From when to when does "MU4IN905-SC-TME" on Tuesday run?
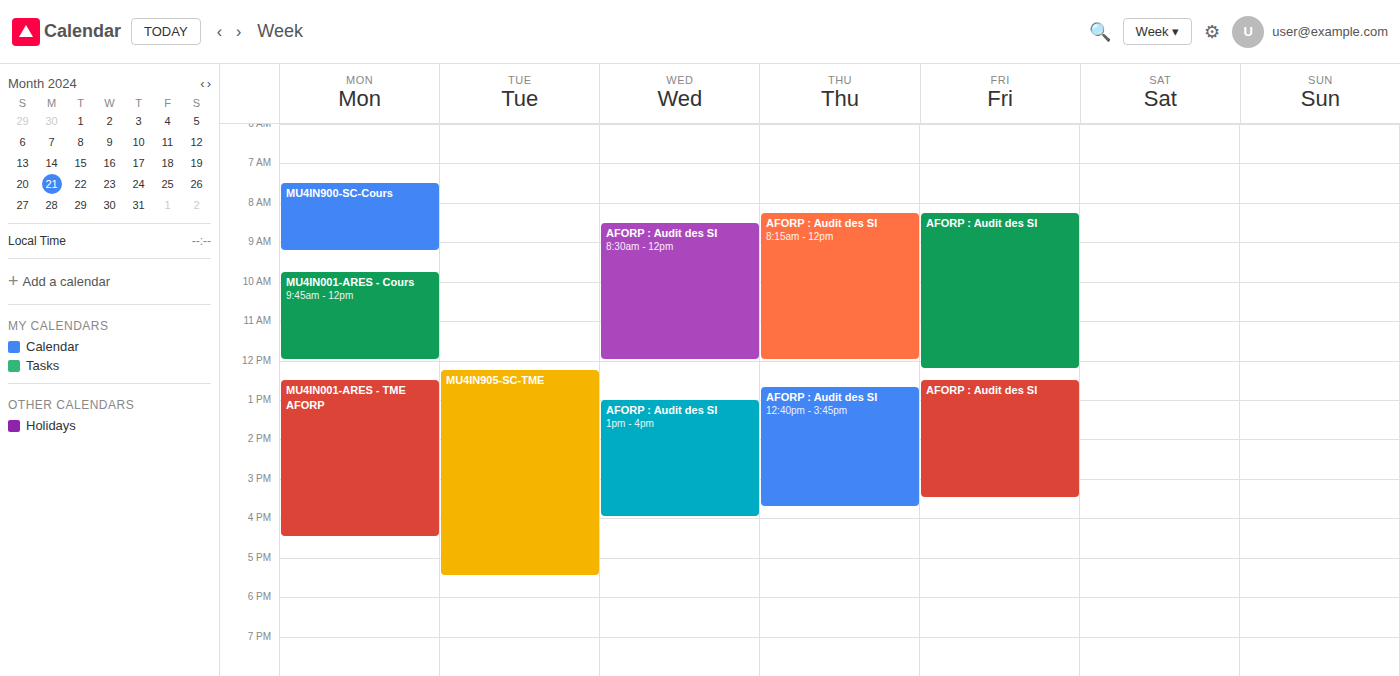
12:15 PM to 5:30 PM